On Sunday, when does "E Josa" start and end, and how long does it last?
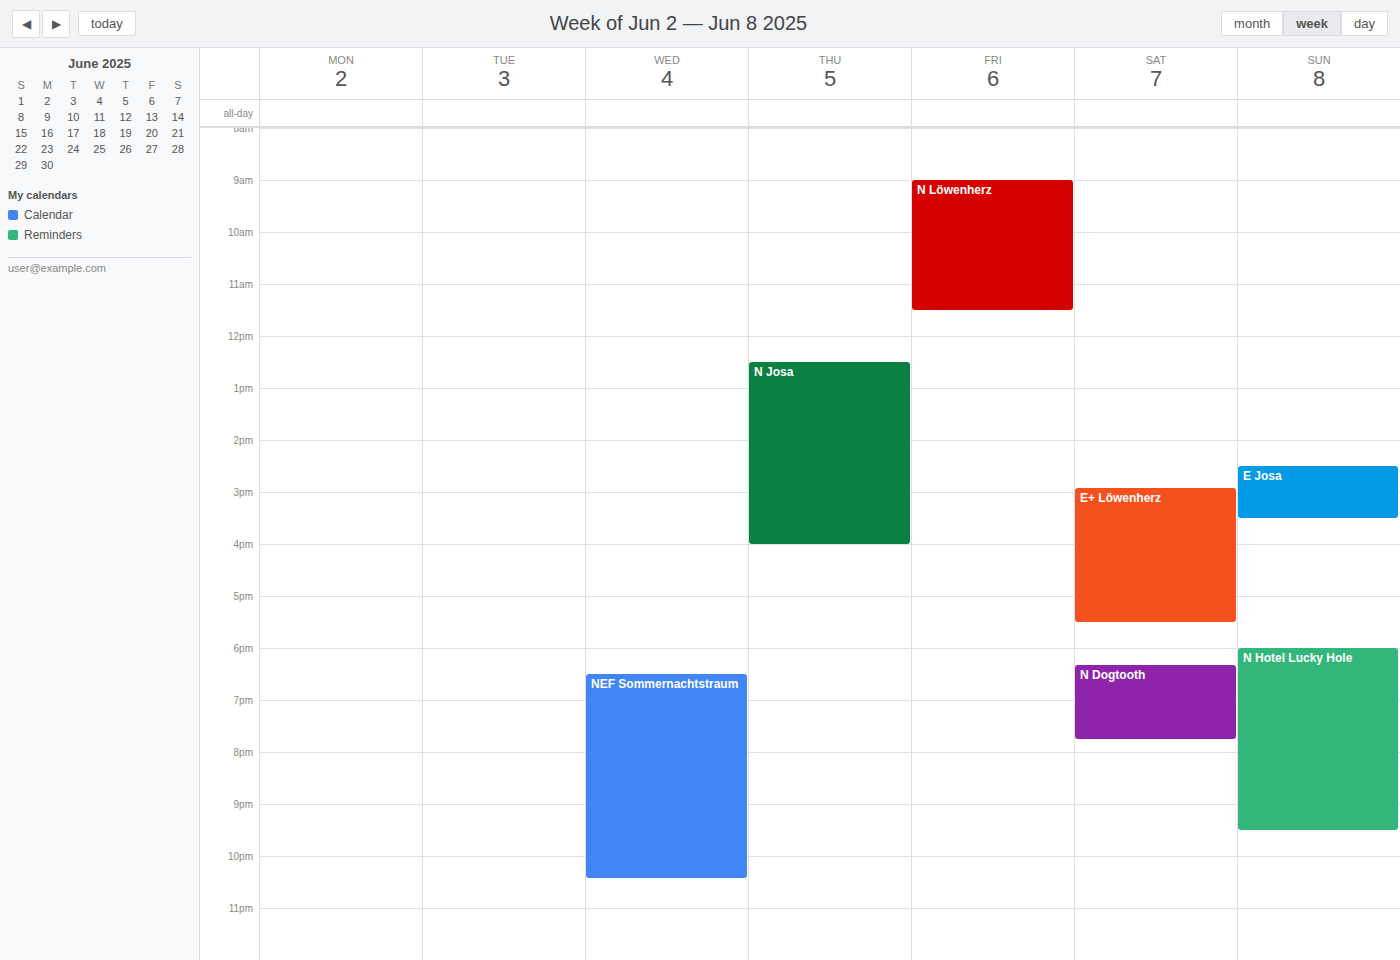
2:30 PM to 3:30 PM, 1 hour